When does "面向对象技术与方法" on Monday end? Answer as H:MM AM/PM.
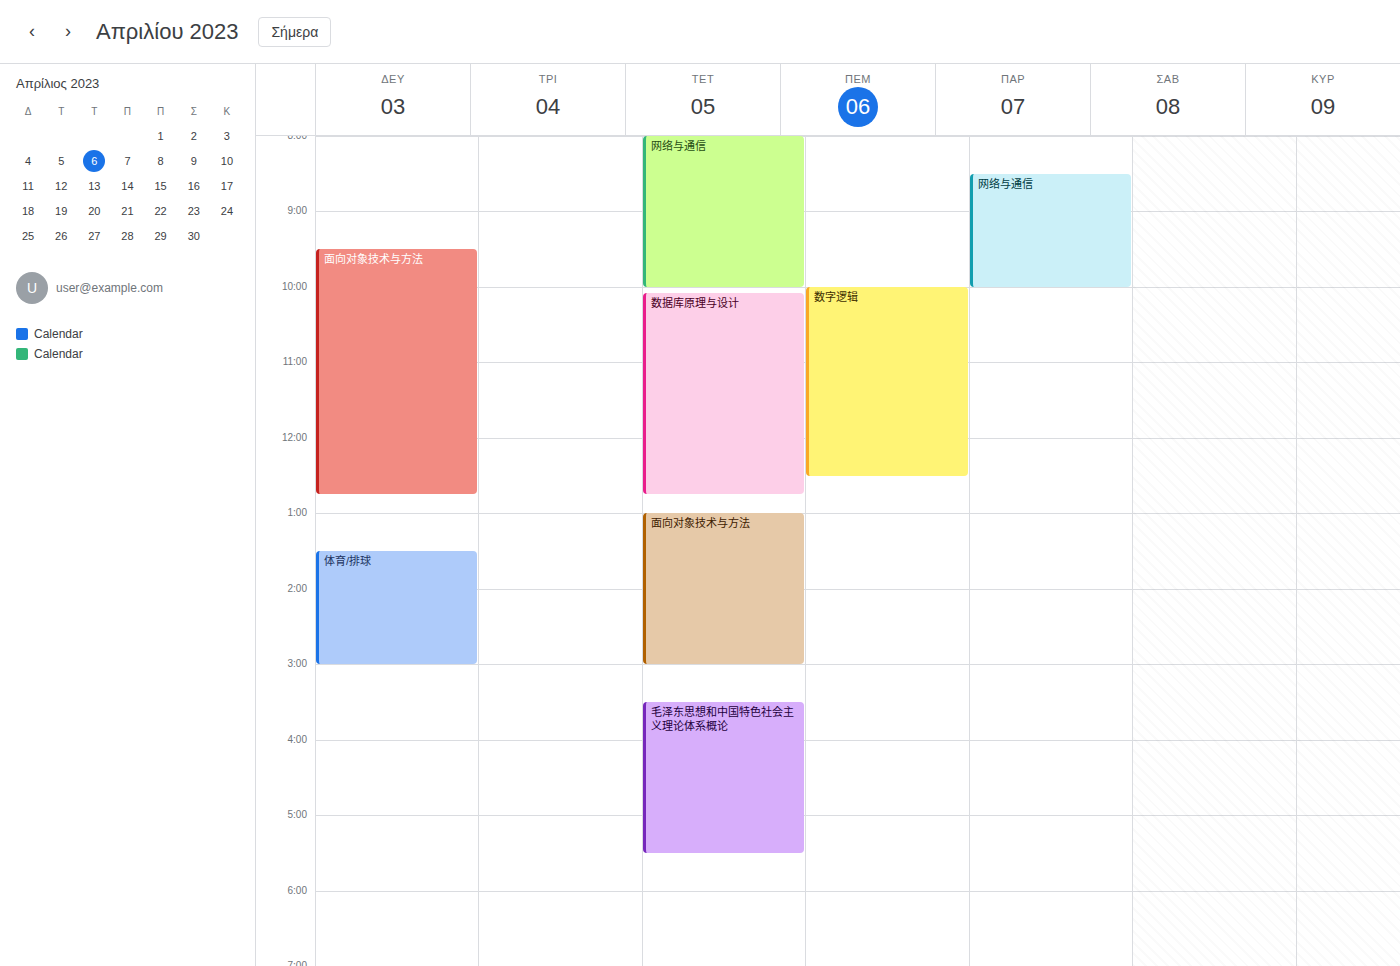
12:45 PM